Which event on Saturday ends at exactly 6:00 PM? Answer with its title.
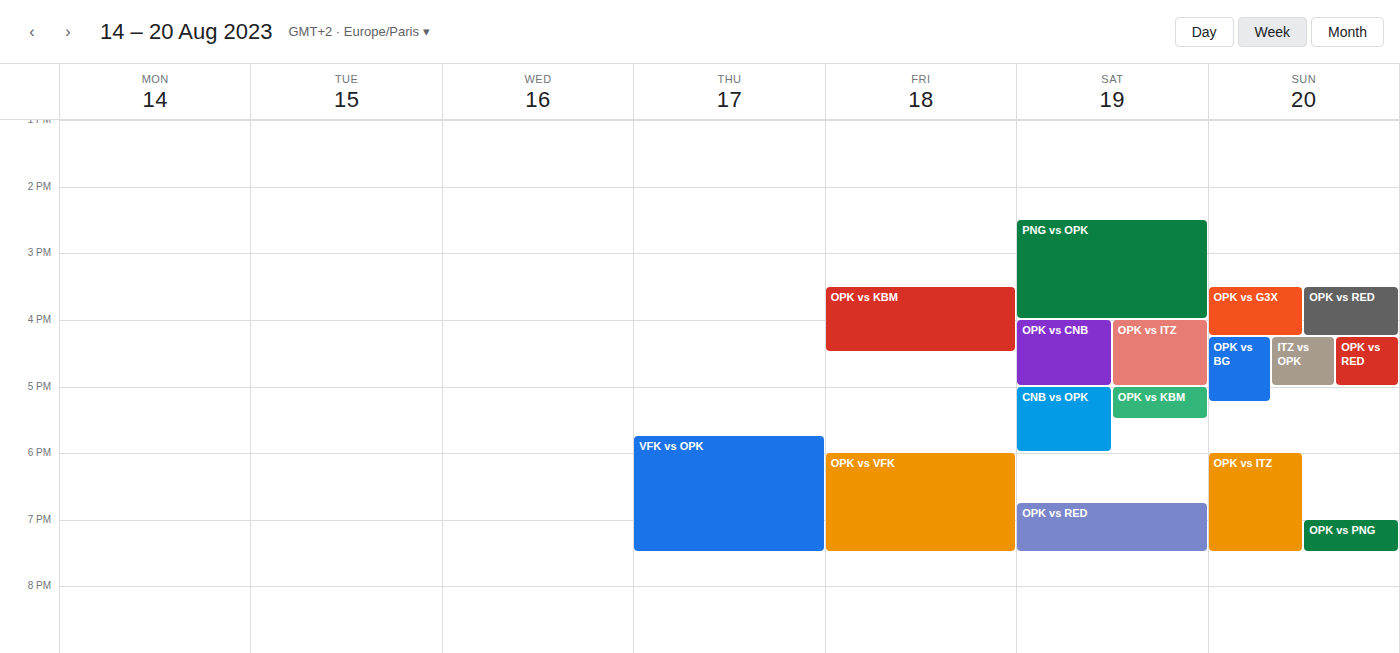
"CNB vs OPK"